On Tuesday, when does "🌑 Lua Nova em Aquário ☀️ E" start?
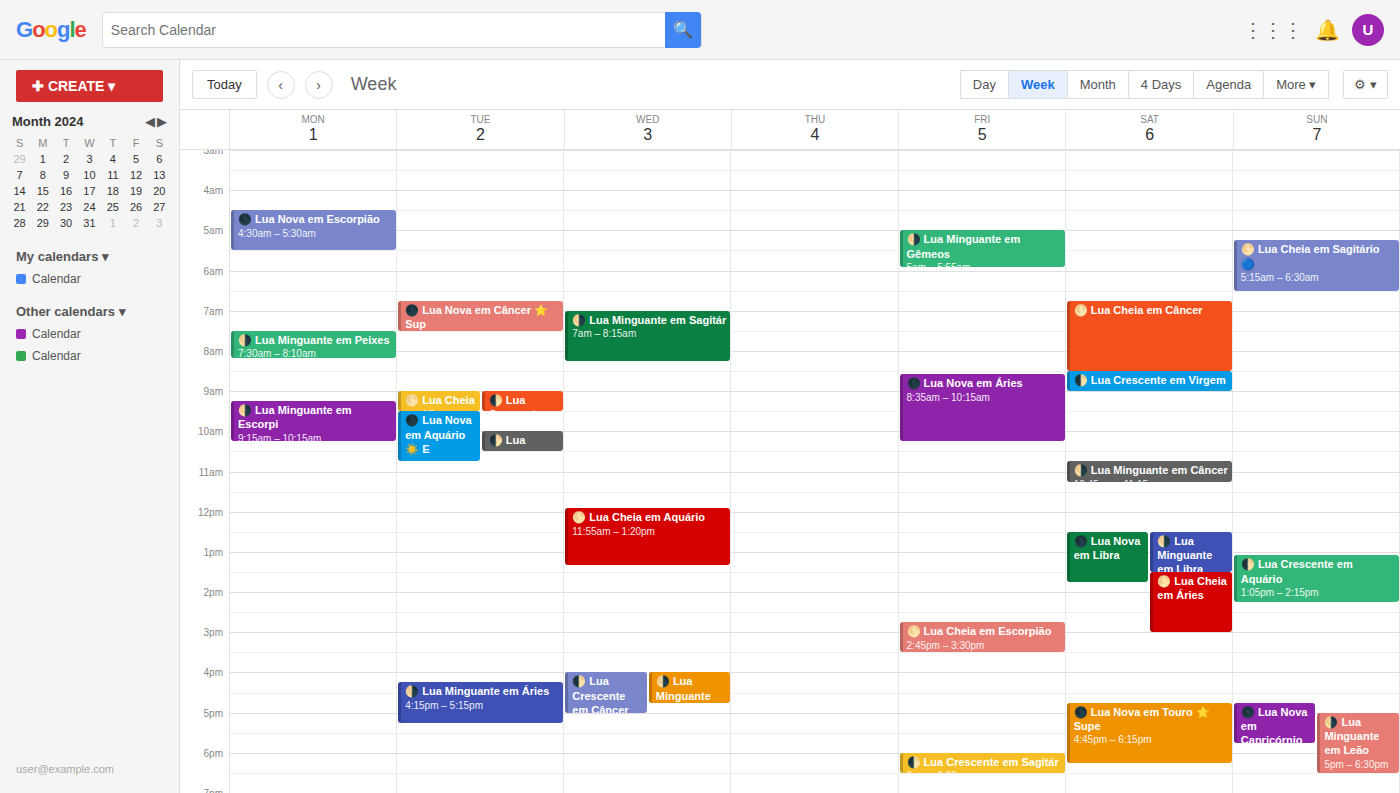
9:30 AM